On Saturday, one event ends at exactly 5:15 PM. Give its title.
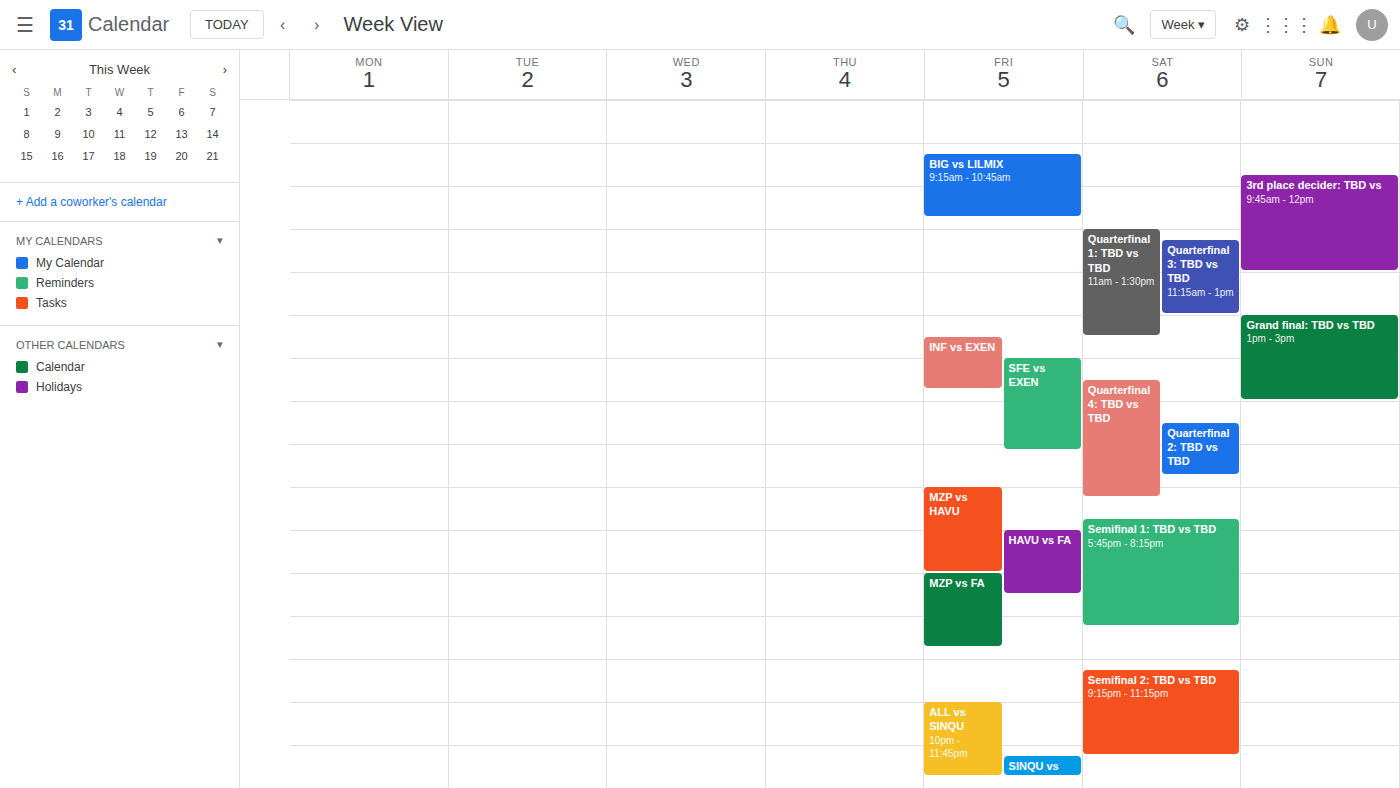
"Quarterfinal 4: TBD vs TBD"